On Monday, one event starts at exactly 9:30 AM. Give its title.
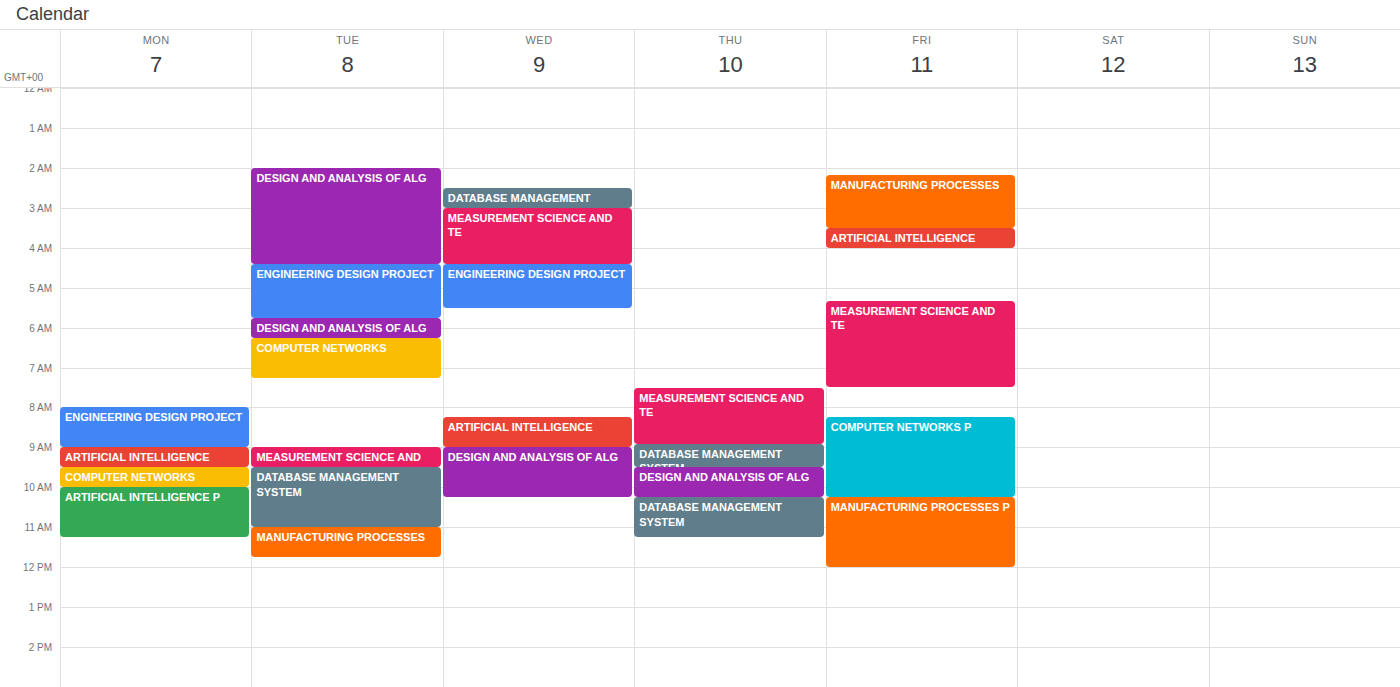
"COMPUTER NETWORKS"